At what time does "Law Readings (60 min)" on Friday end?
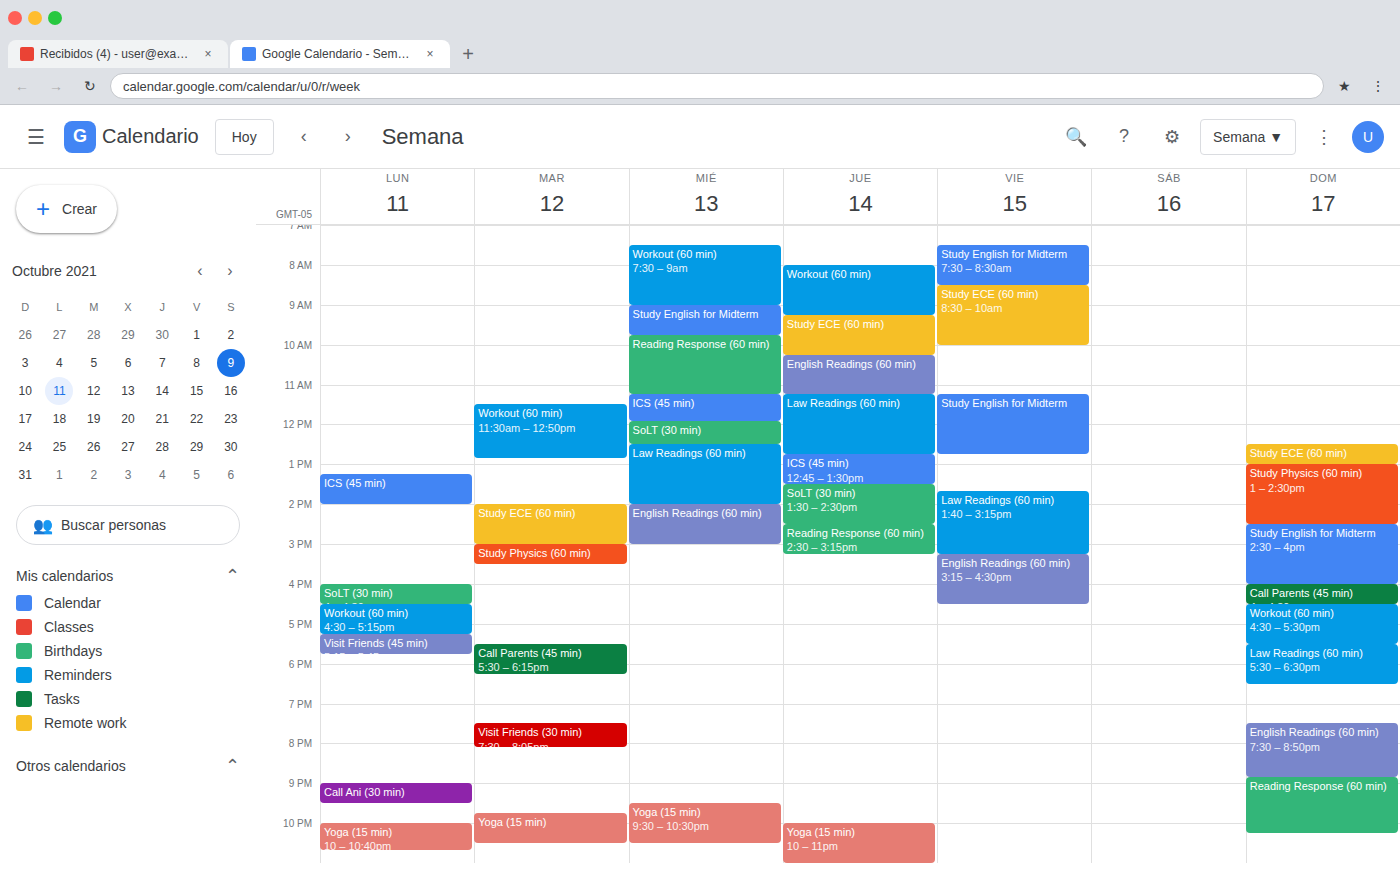
15:15